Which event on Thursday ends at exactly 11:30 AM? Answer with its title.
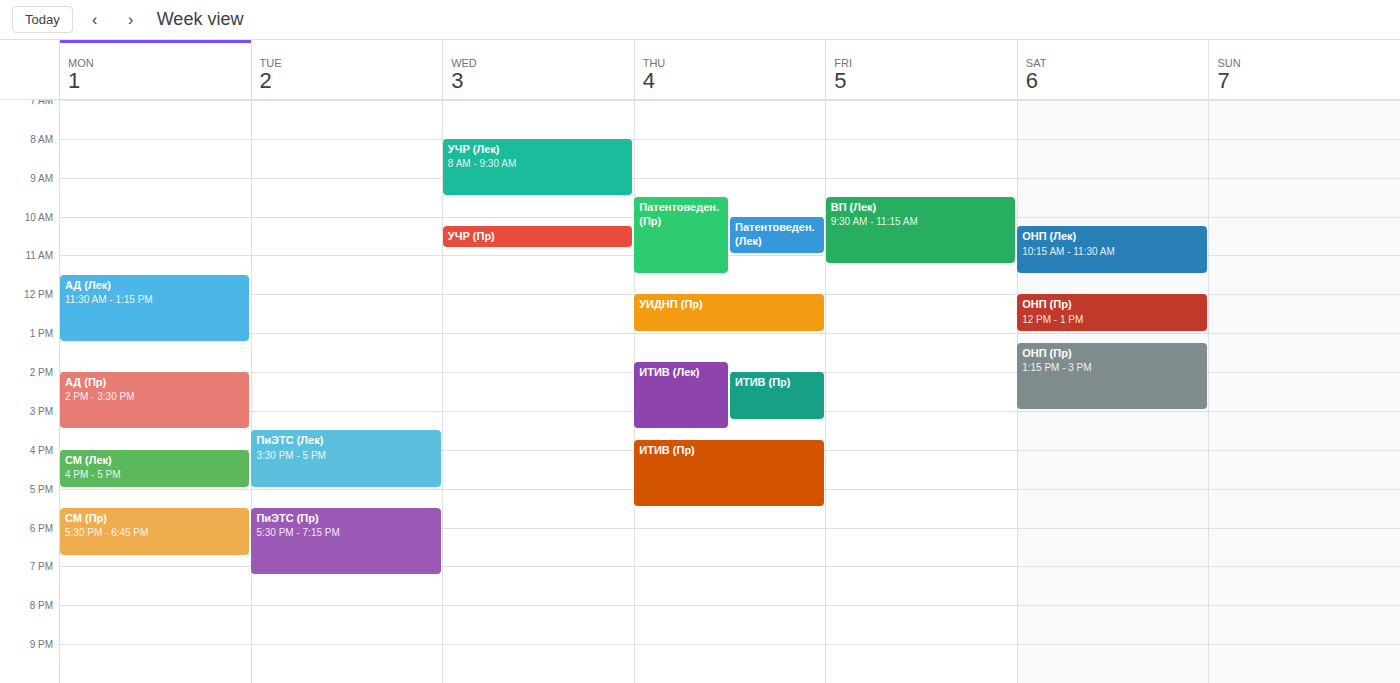
"Патентоведен. (Пр)"